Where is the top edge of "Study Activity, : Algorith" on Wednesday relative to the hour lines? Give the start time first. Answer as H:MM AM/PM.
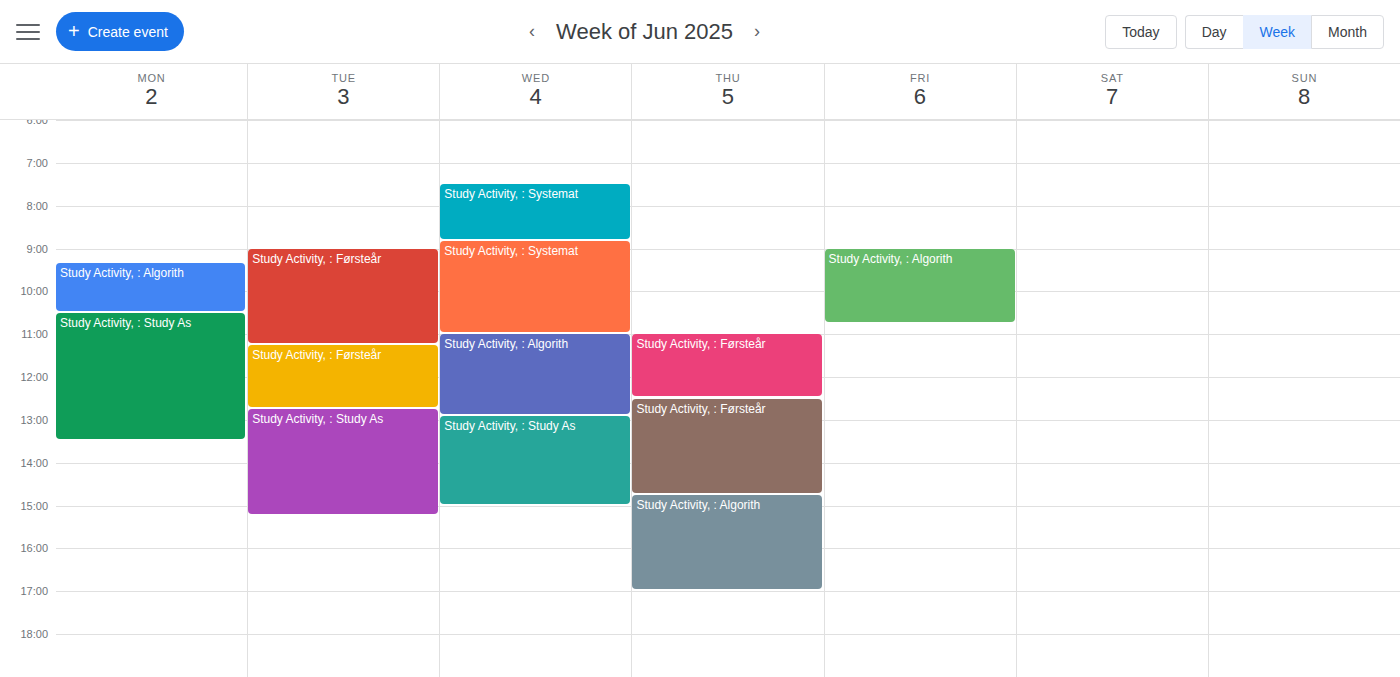
11:00 AM -- exactly on the 11 AM line.